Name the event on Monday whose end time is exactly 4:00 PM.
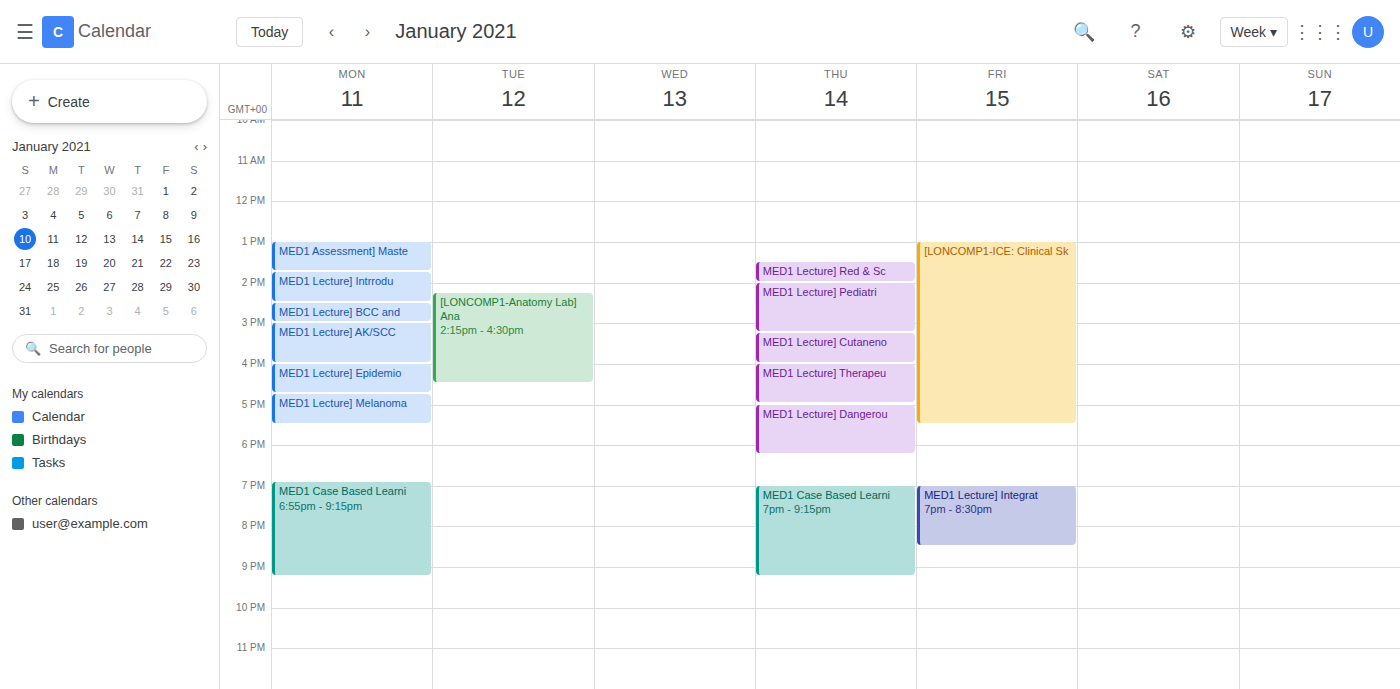
"MED1 Lecture] AK/SCC"